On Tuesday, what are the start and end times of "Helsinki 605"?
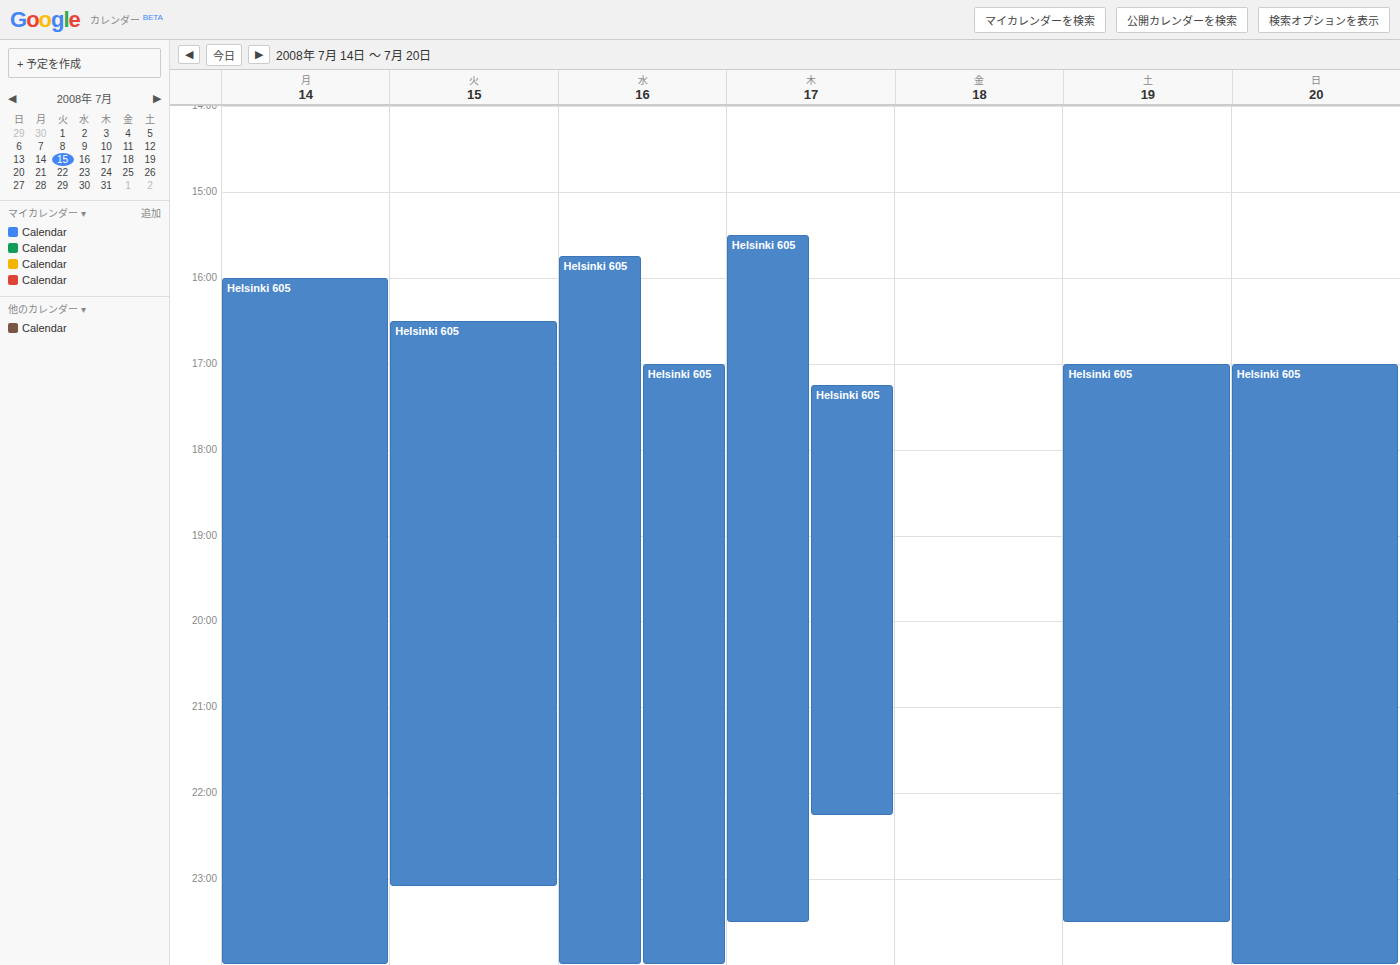
4:30 PM to 11:05 PM